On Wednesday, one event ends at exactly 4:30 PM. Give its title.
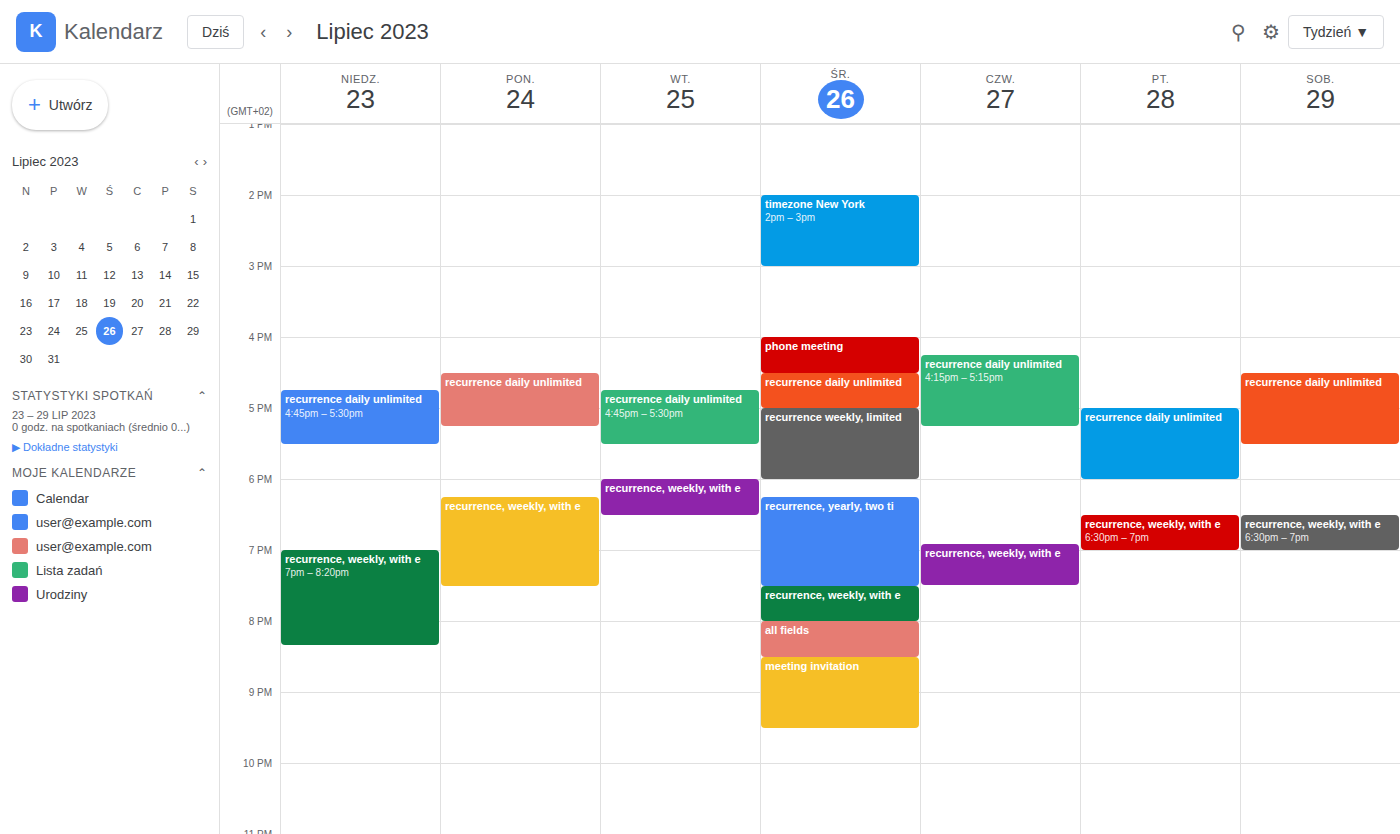
"phone meeting"